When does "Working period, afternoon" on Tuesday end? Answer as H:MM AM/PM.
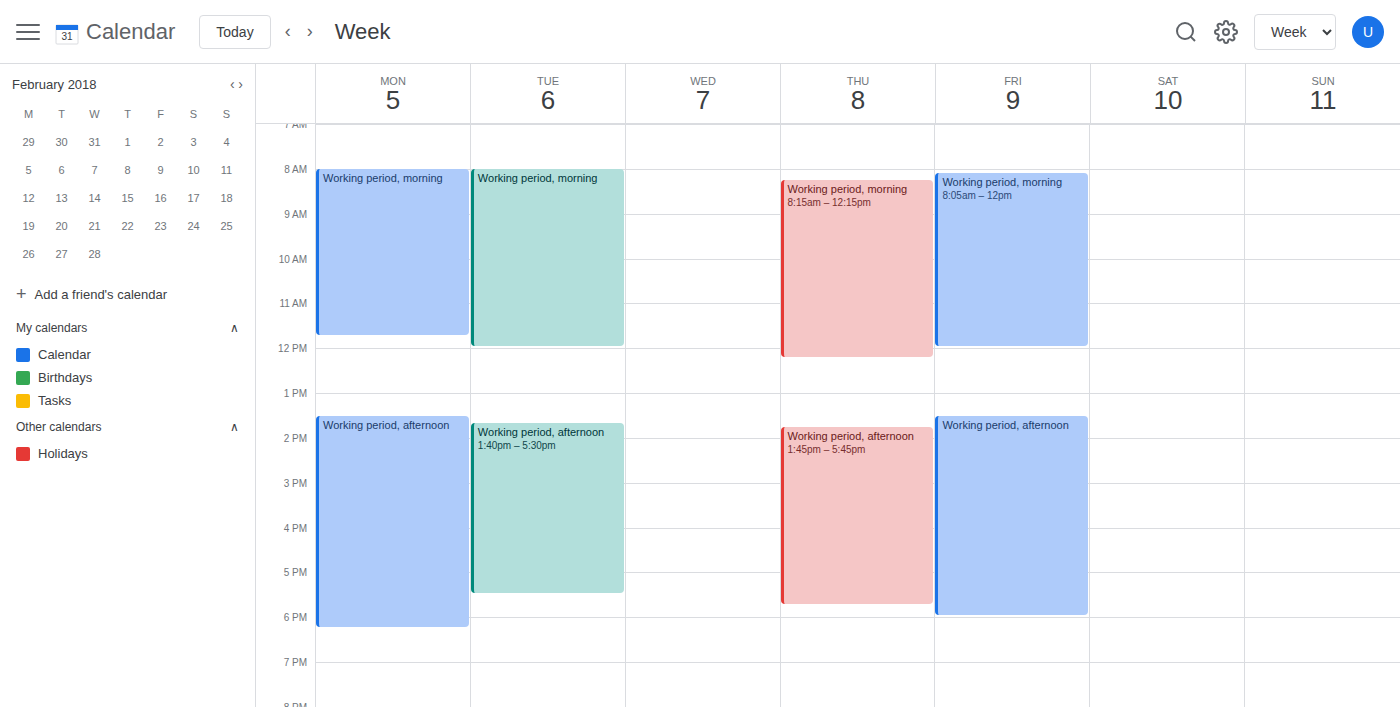
5:30 PM